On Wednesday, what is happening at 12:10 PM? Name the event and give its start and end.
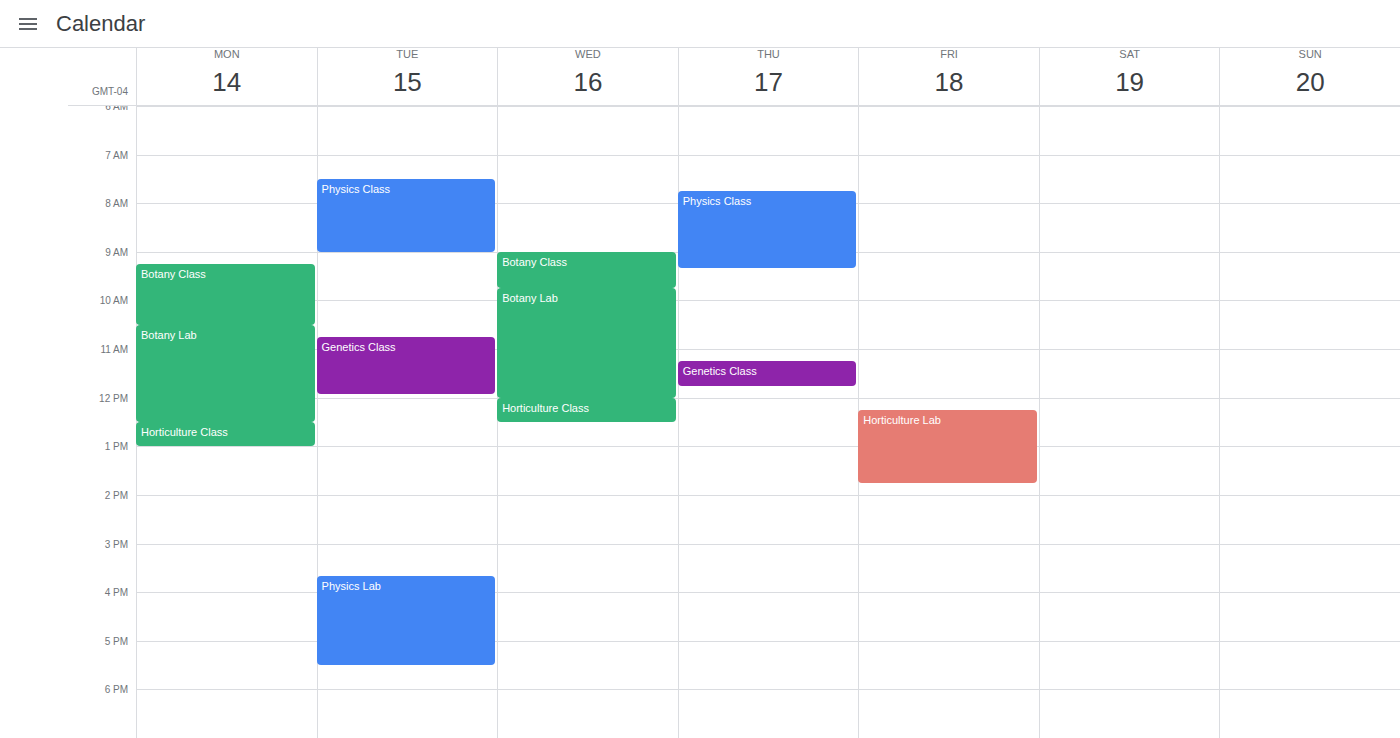
"Horticulture Class", 12:00 PM to 12:30 PM